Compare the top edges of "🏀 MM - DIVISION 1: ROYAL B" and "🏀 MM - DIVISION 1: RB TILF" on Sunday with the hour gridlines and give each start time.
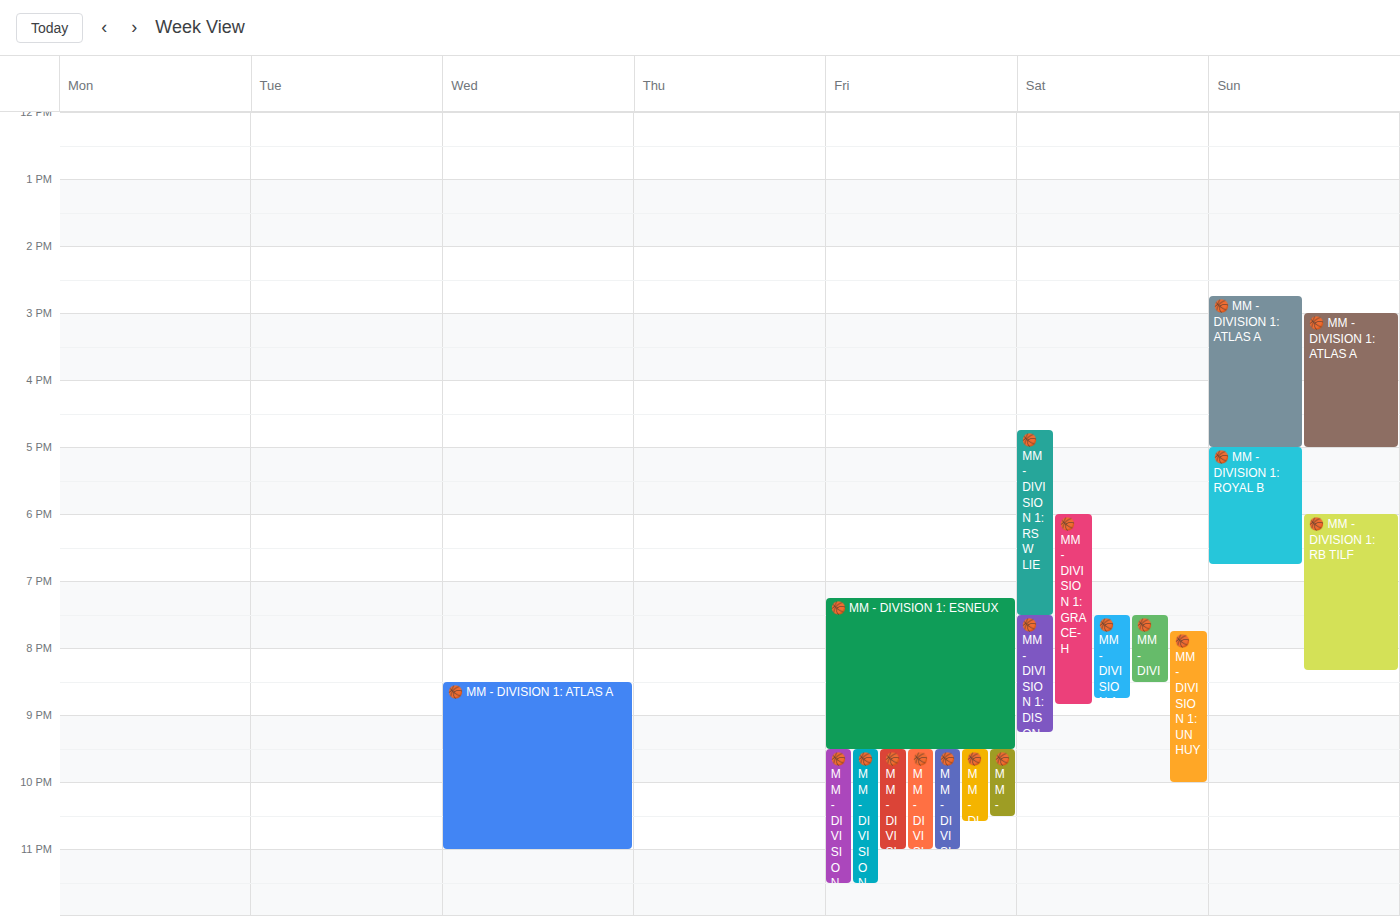
"🏀 MM - DIVISION 1: ROYAL B": 17:00, exactly on the 17:00 line. "🏀 MM - DIVISION 1: RB TILF": 18:00, exactly on the 18:00 line.